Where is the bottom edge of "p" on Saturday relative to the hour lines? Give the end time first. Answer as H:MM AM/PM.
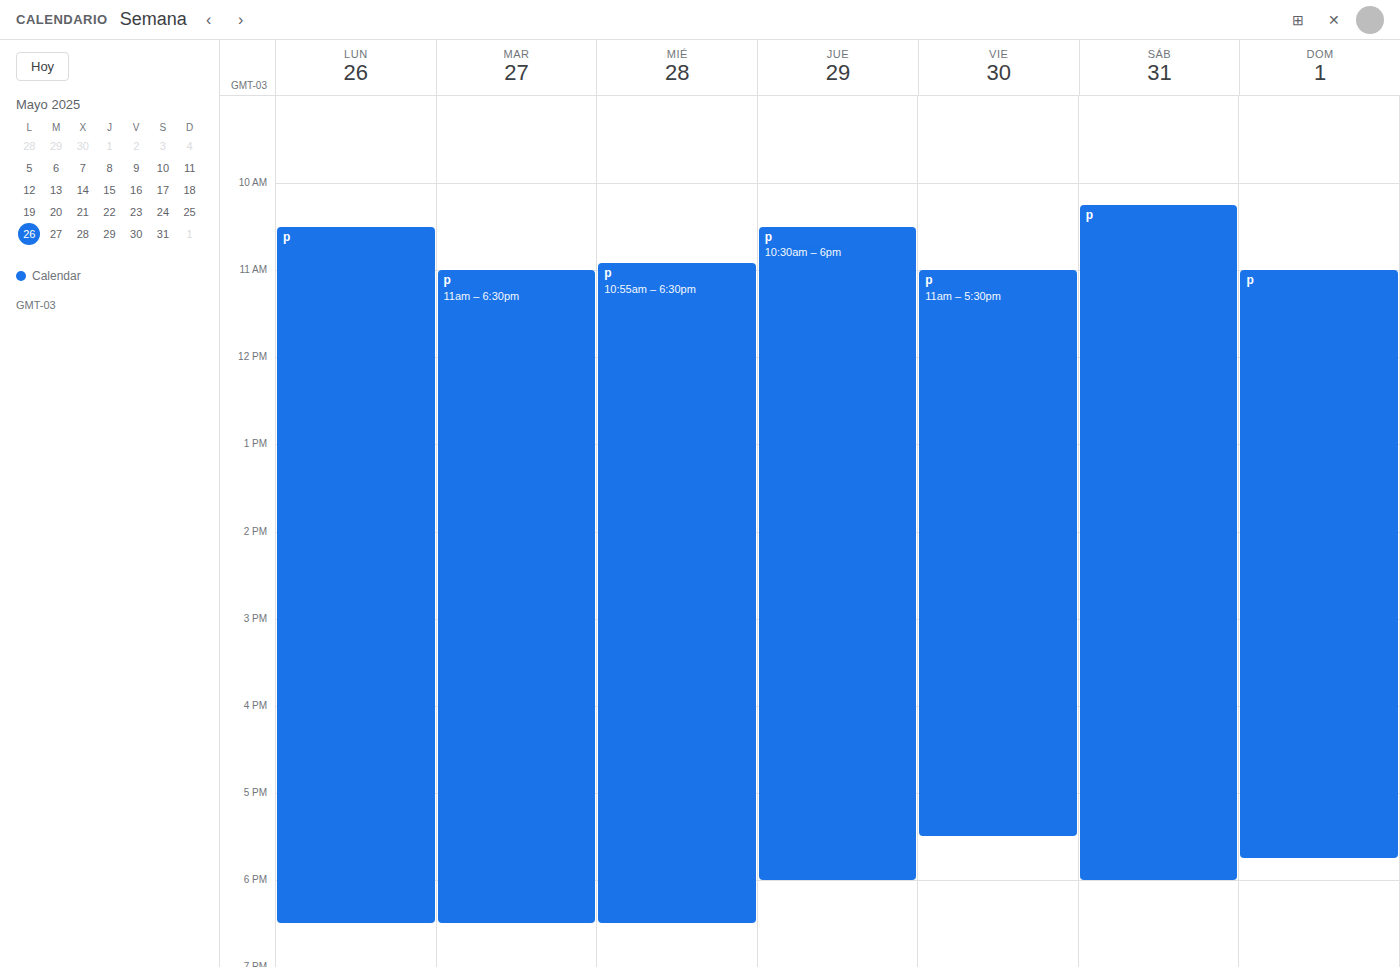
6:00 PM -- exactly on the 6 PM line.